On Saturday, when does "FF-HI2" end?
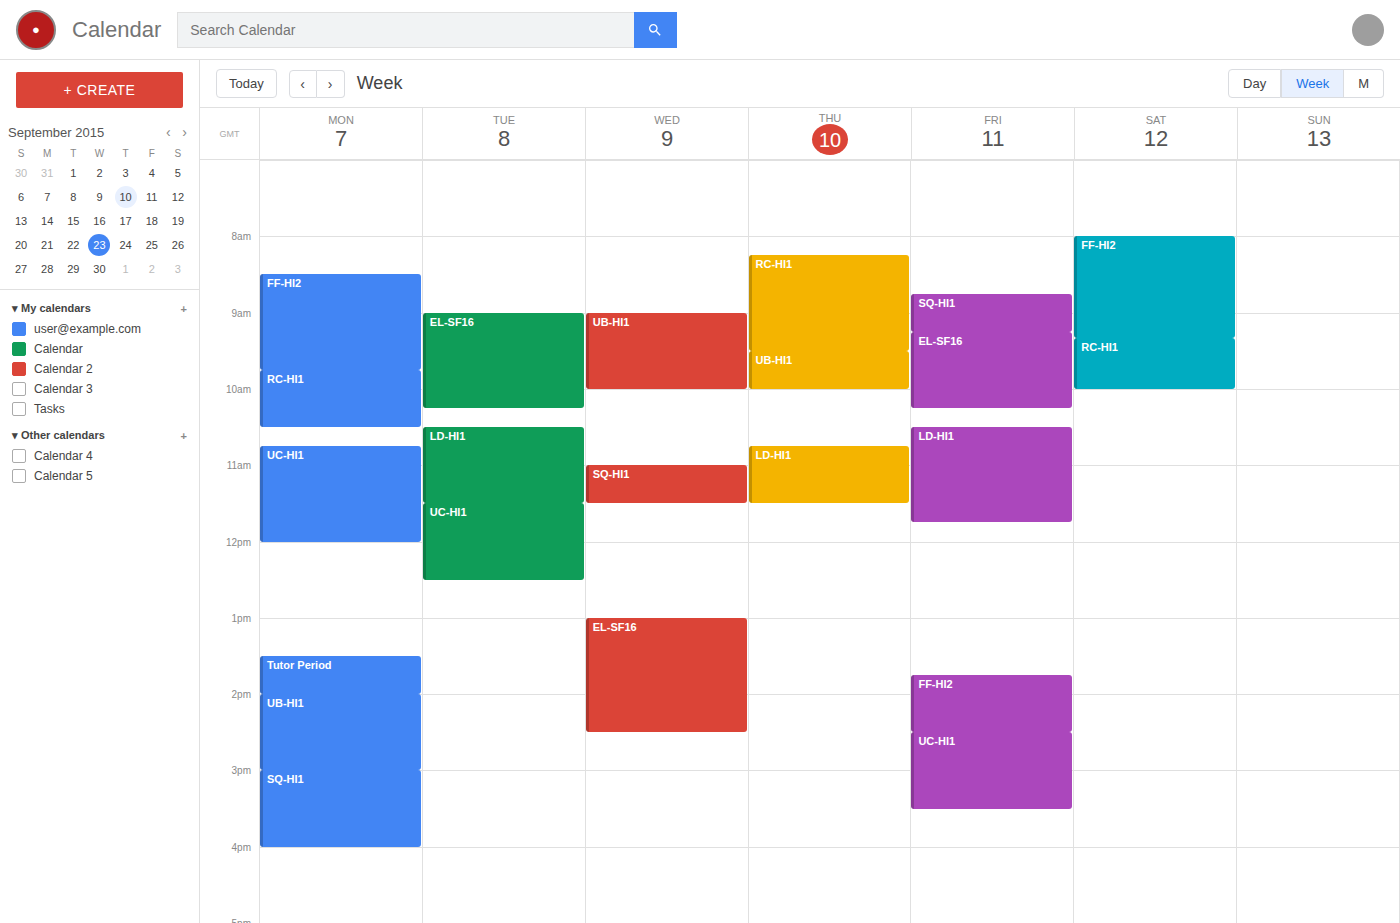
9:20 AM